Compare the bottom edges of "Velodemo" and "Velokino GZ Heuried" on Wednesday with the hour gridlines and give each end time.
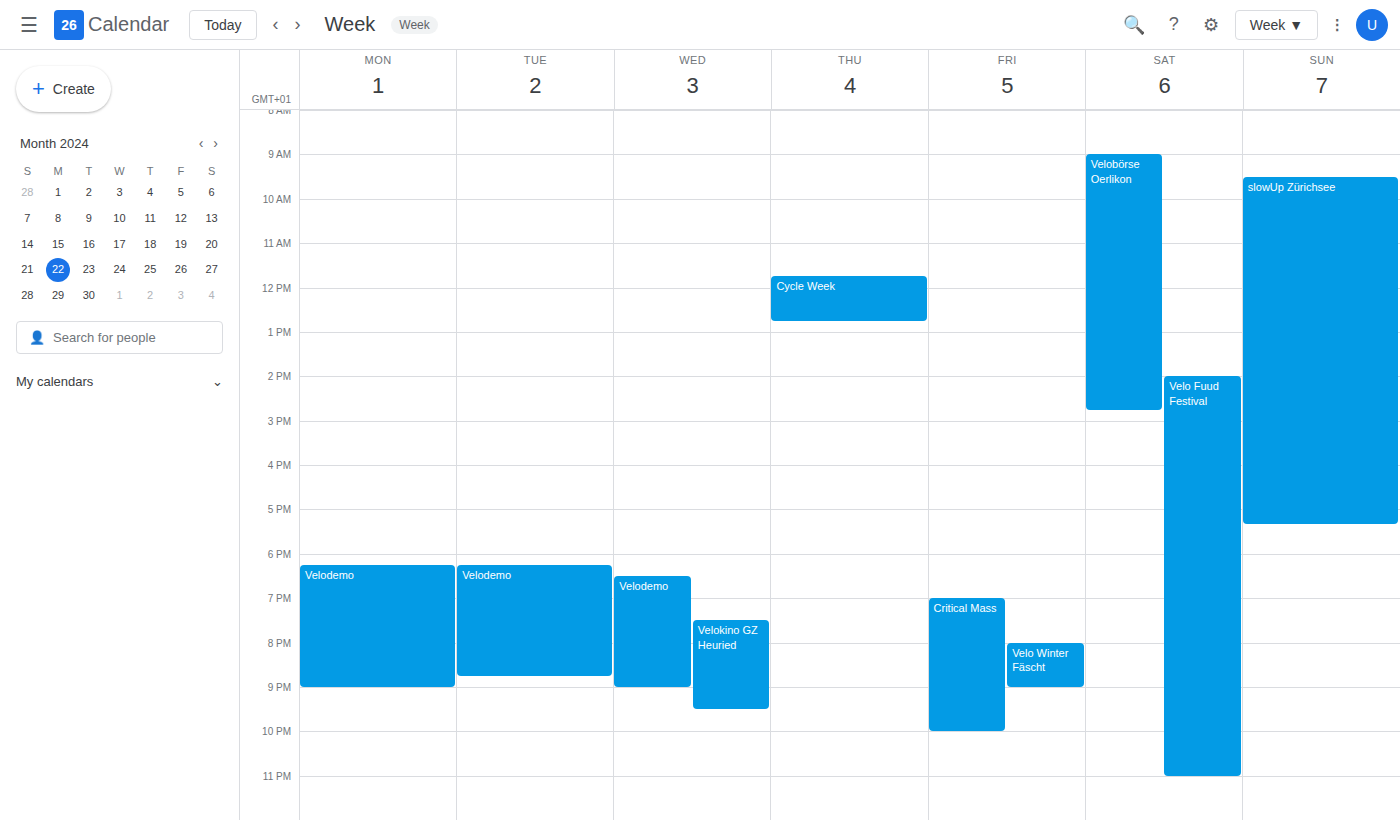
"Velodemo": 9:00 PM, exactly on the 9 PM line. "Velokino GZ Heuried": 9:30 PM, halfway between the 9 PM and 10 PM lines.